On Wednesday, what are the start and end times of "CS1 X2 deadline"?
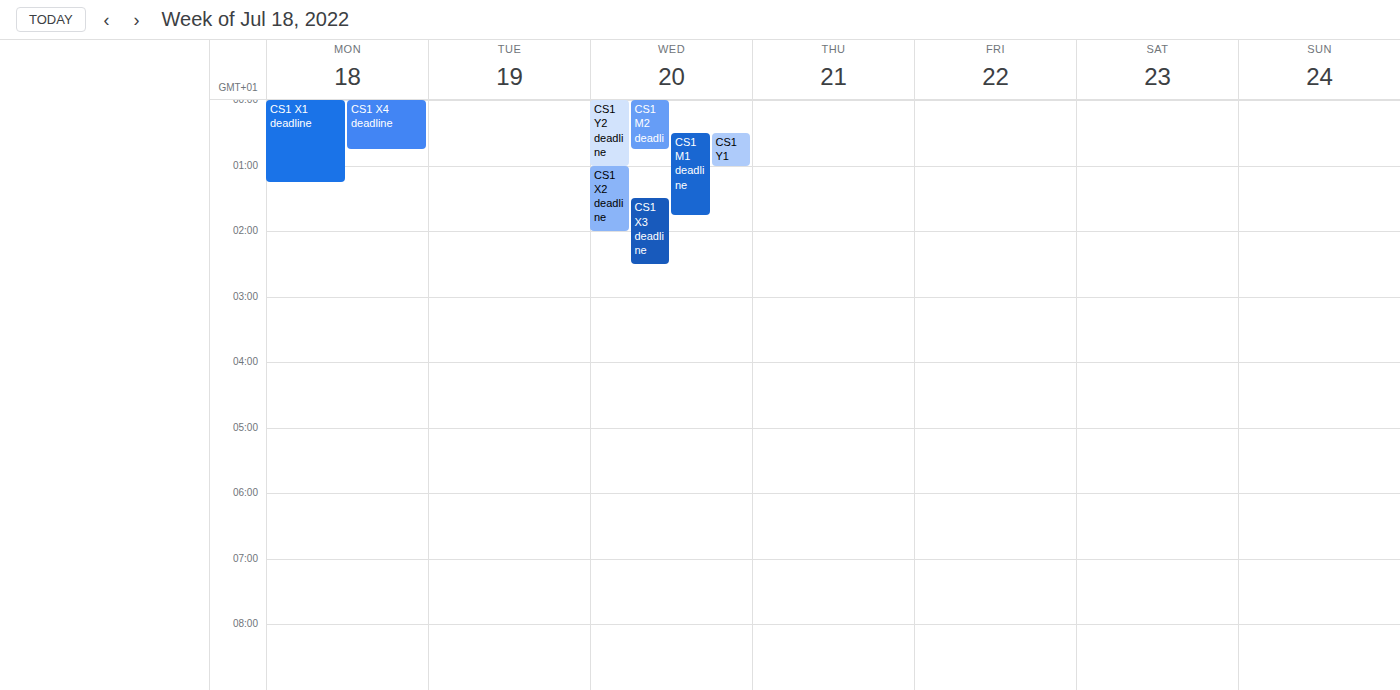
1:00 AM to 2:00 AM